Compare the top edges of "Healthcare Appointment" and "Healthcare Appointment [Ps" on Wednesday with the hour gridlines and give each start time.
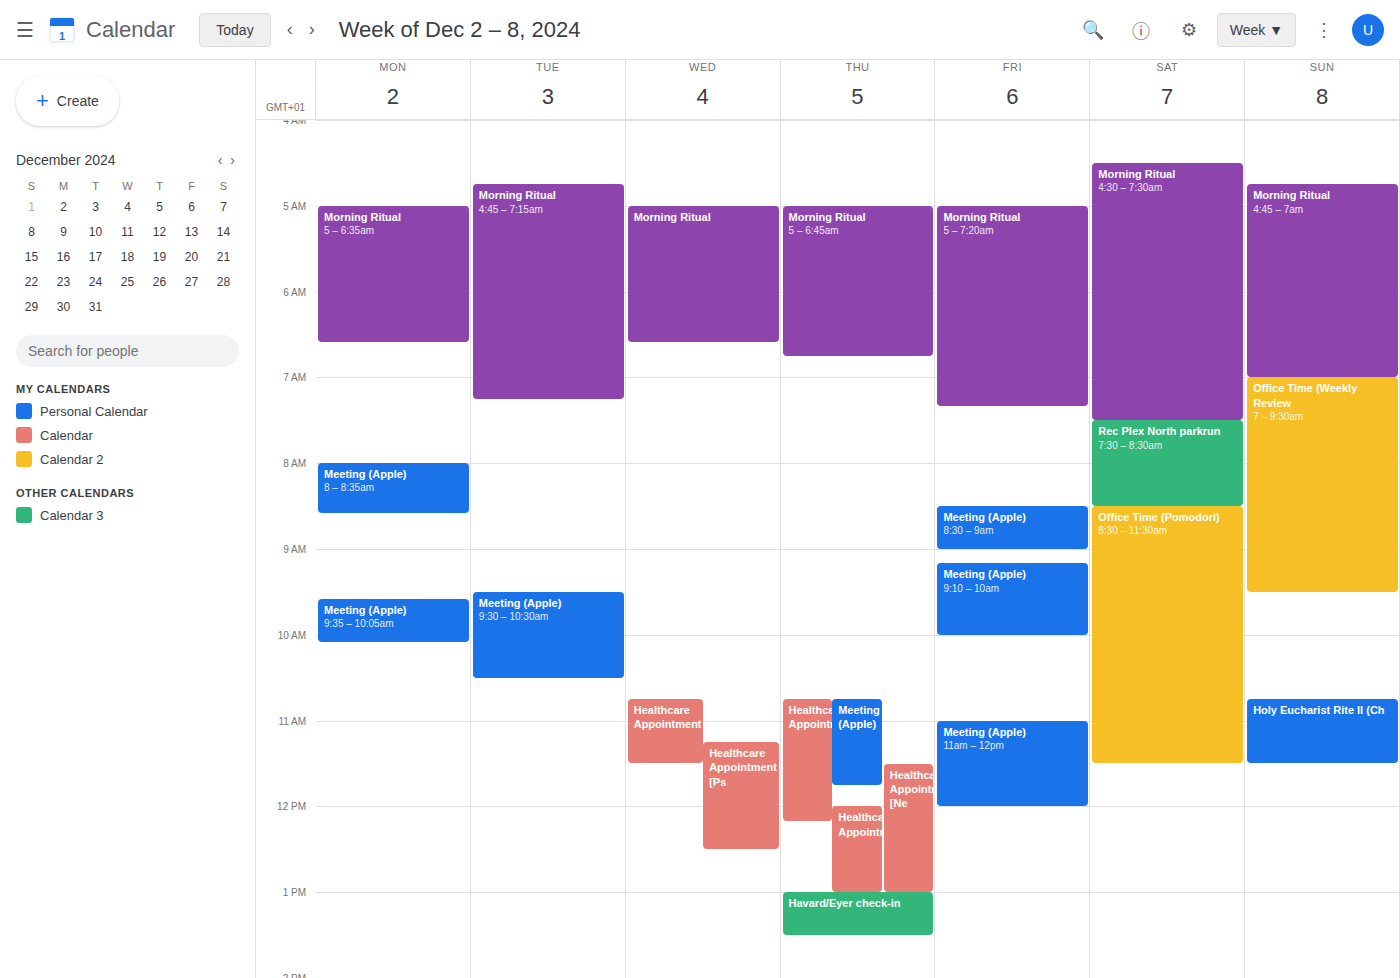
"Healthcare Appointment": 10:45 AM, neither: three quarters of the way from the 10 AM line to the 11 AM line. "Healthcare Appointment [Ps": 11:15 AM, neither: a quarter of the way from the 11 AM line to the 12 PM line.